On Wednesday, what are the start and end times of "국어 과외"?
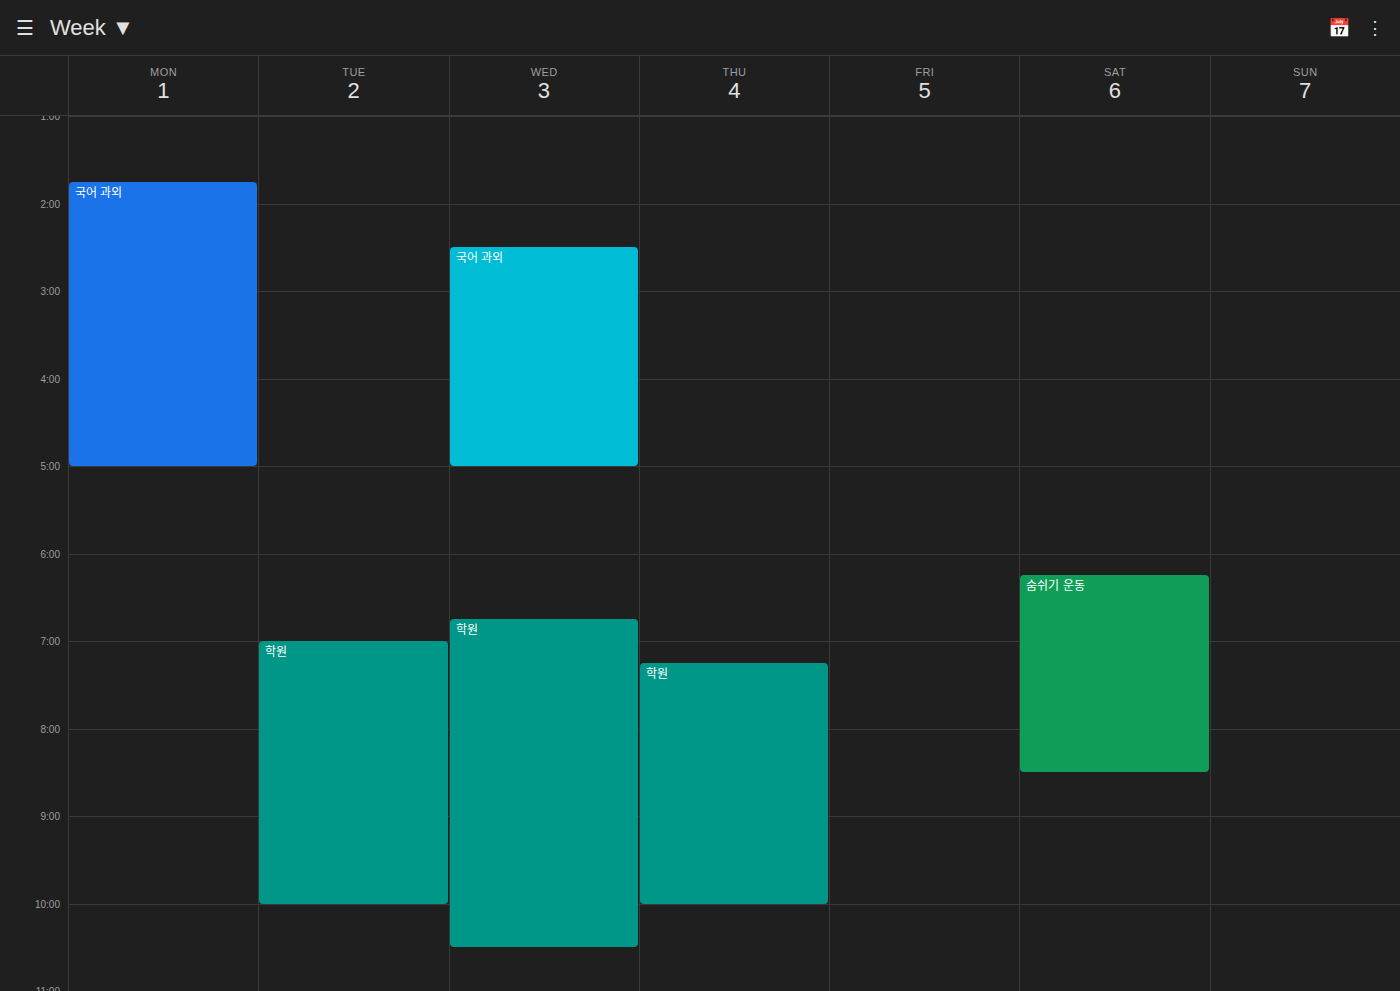
2:30 PM to 5:00 PM